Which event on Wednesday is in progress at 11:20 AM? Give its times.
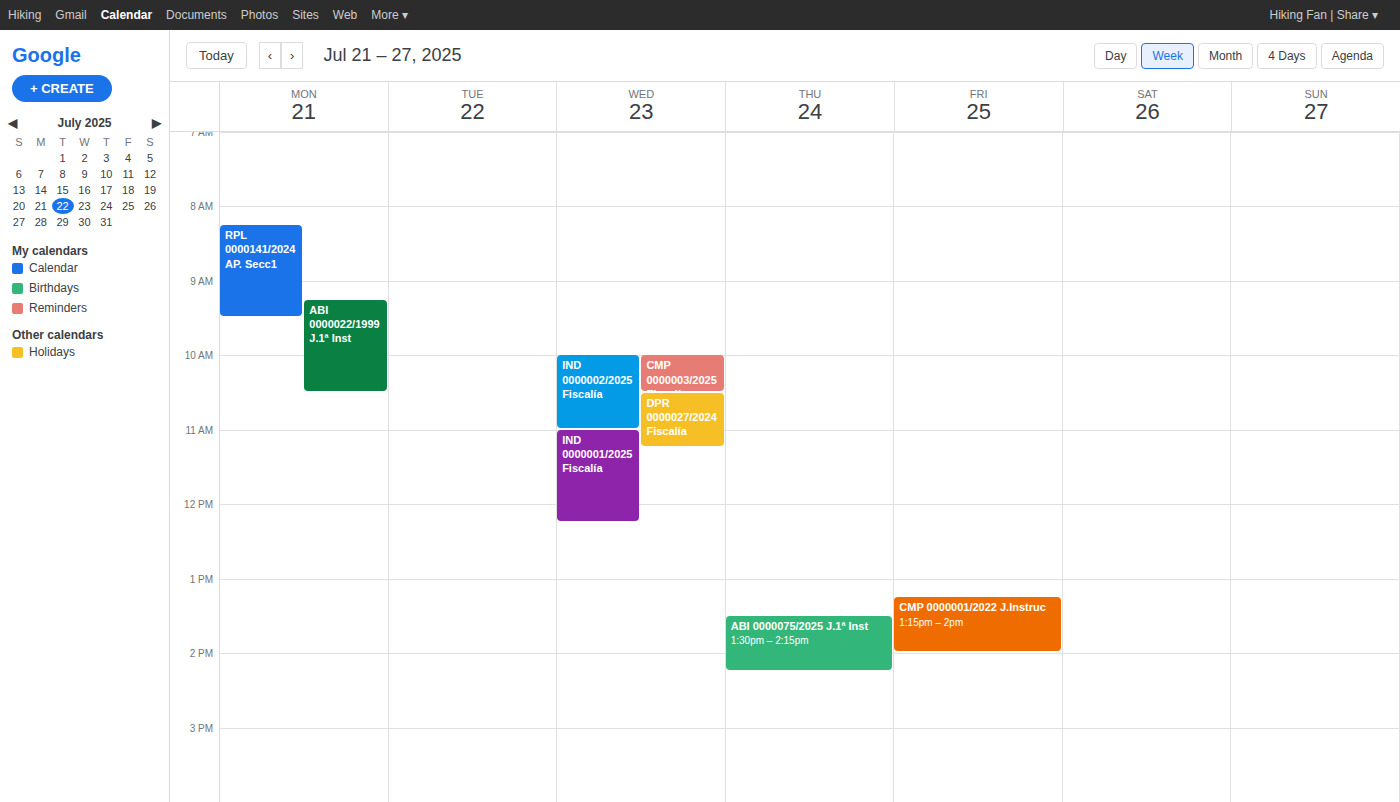
"IND 0000001/2025 Fiscalía", 11:00 AM to 12:15 PM